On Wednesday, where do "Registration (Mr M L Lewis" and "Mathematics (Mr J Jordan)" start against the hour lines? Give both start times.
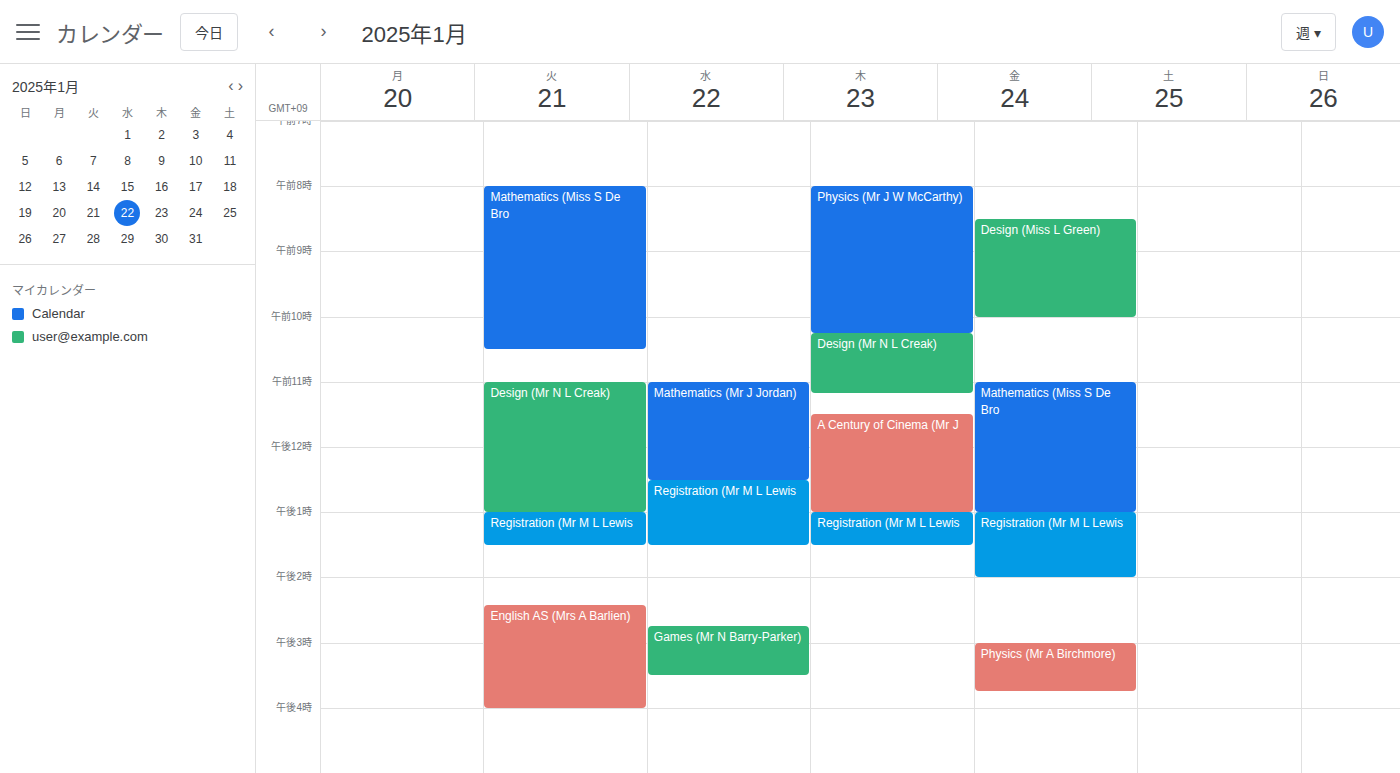
"Registration (Mr M L Lewis": 12:30 PM, halfway between the 12 PM and 1 PM lines. "Mathematics (Mr J Jordan)": 11:00 AM, exactly on the 11 AM line.